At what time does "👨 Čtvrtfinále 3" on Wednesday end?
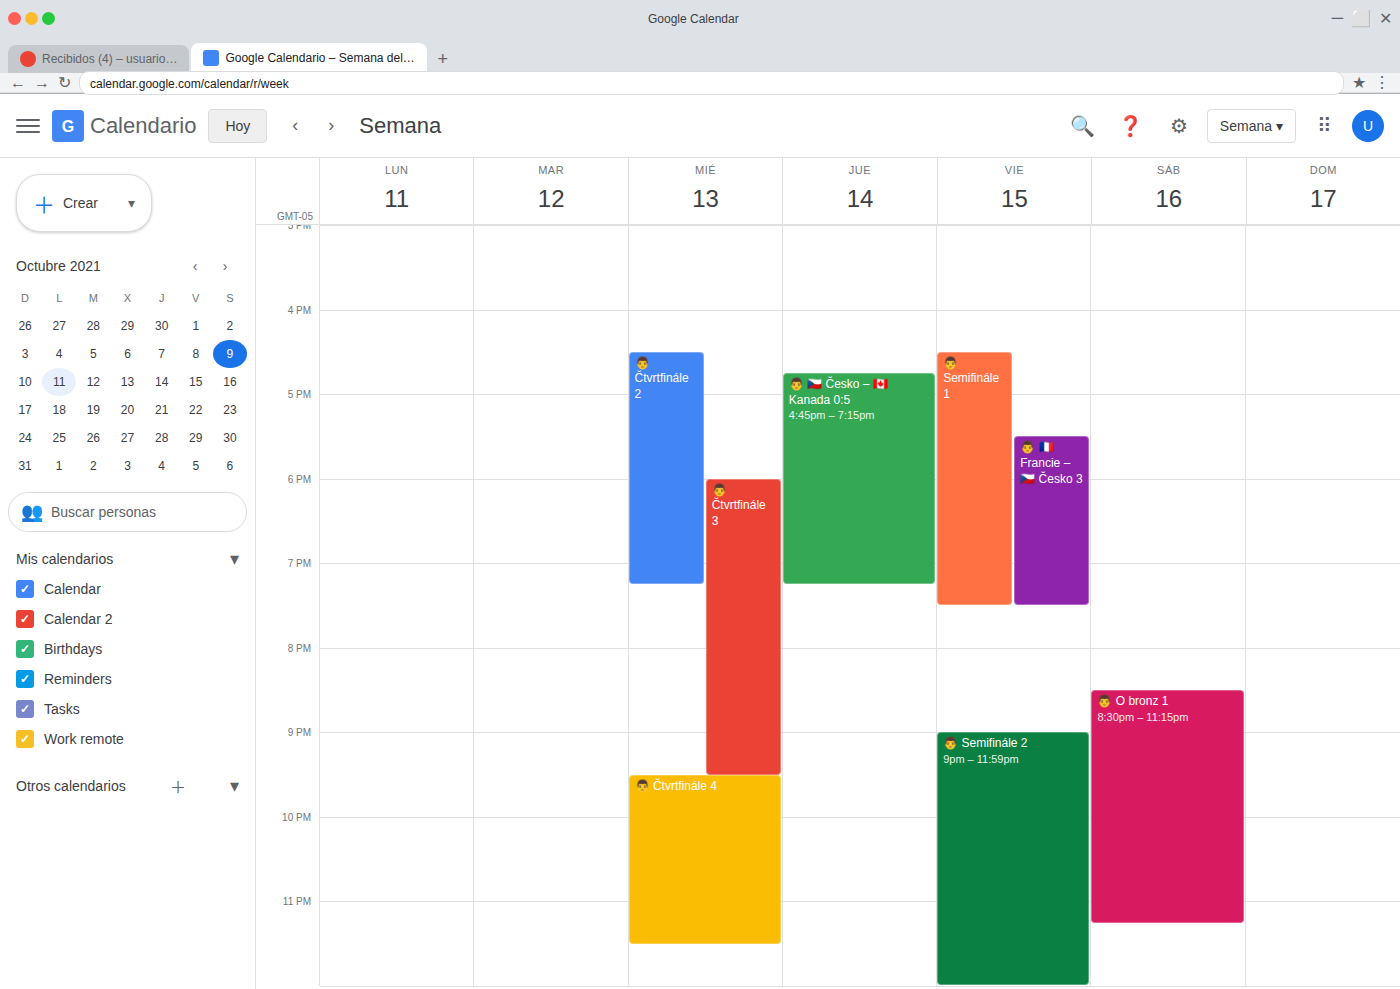
9:30 PM